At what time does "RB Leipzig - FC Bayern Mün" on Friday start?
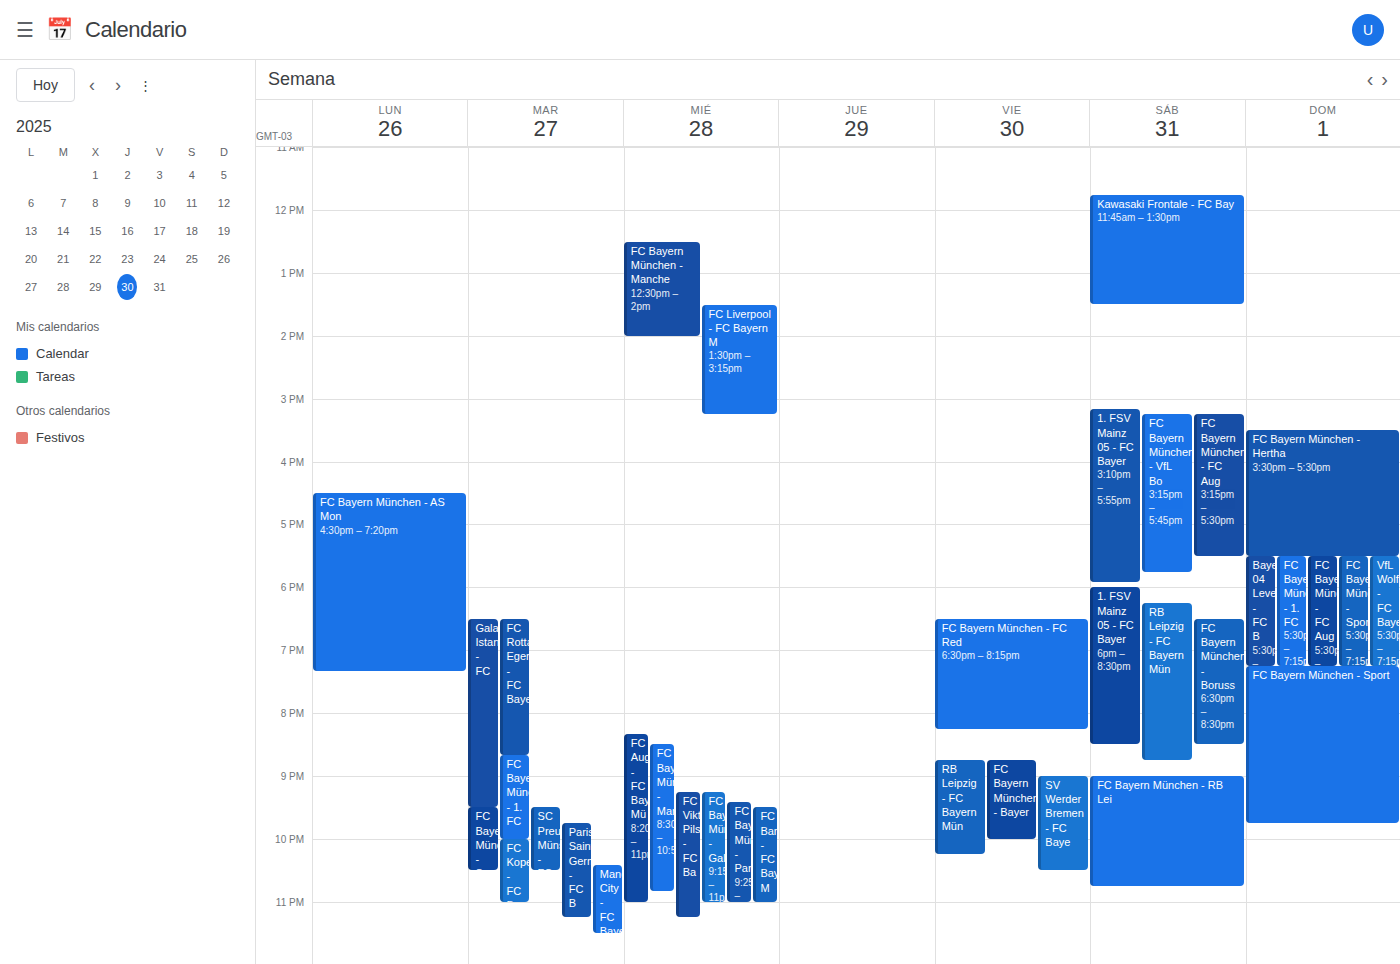
8:45 PM